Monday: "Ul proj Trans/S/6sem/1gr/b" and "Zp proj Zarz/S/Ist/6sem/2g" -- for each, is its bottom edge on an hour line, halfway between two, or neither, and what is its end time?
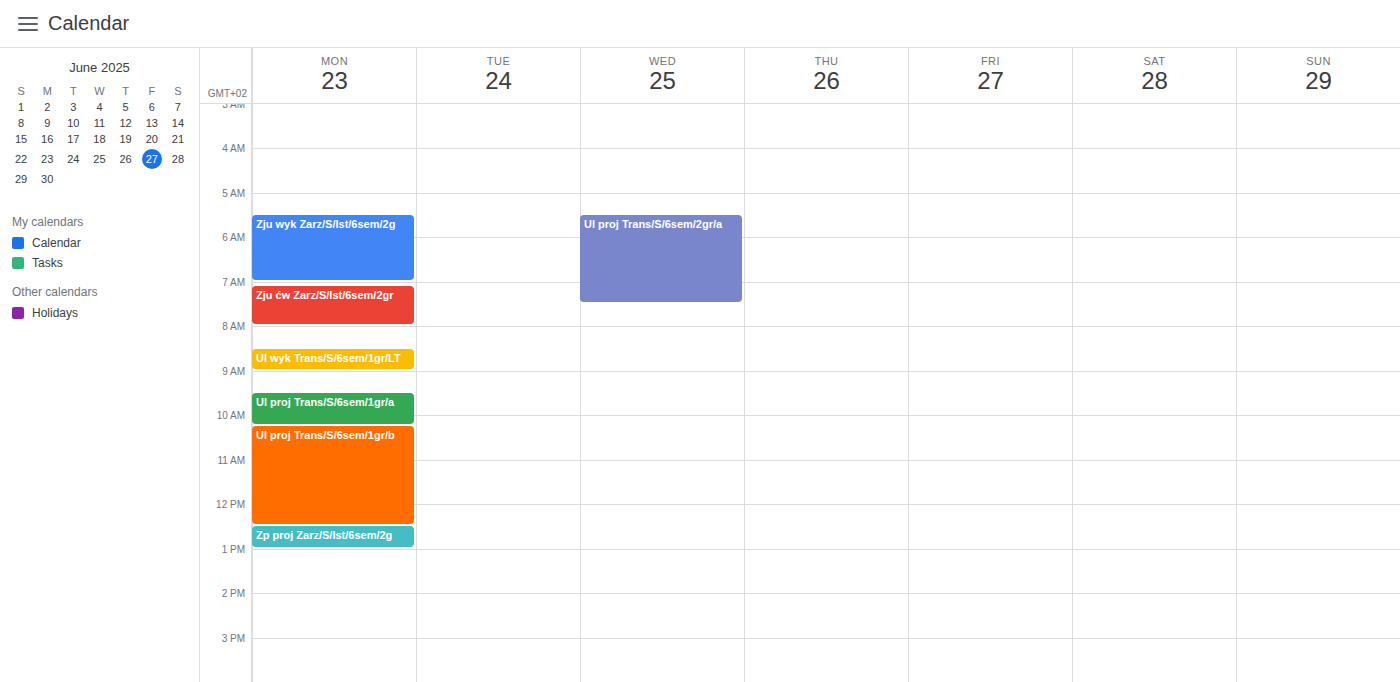
"Ul proj Trans/S/6sem/1gr/b": 12:30, halfway between the 12:00 and 13:00 lines. "Zp proj Zarz/S/Ist/6sem/2g": 13:00, exactly on the 13:00 line.